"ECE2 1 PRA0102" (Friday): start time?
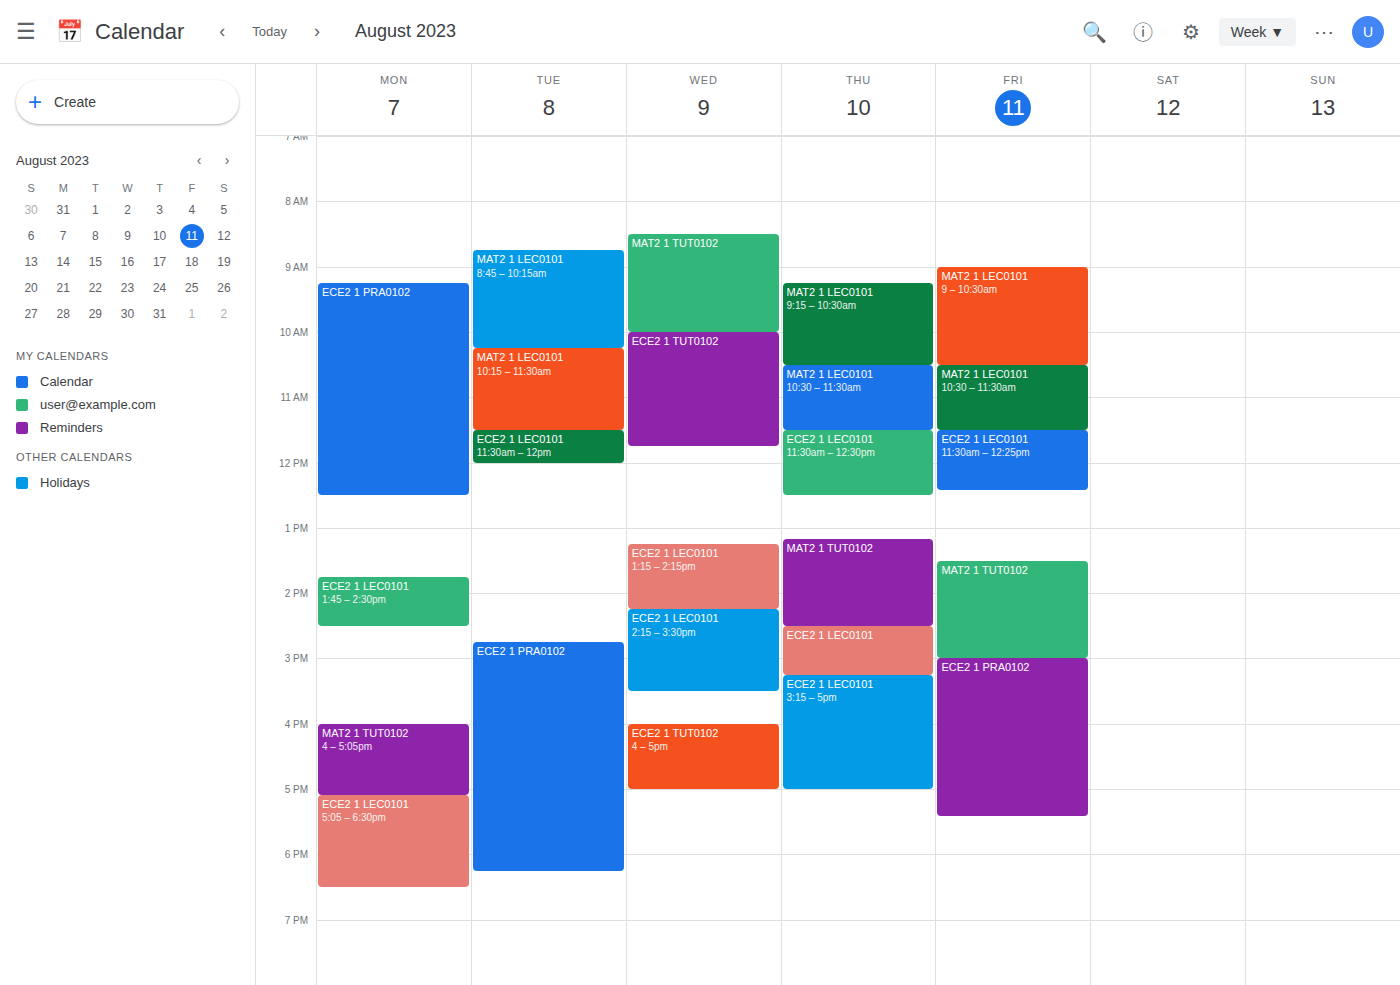
3:00 PM